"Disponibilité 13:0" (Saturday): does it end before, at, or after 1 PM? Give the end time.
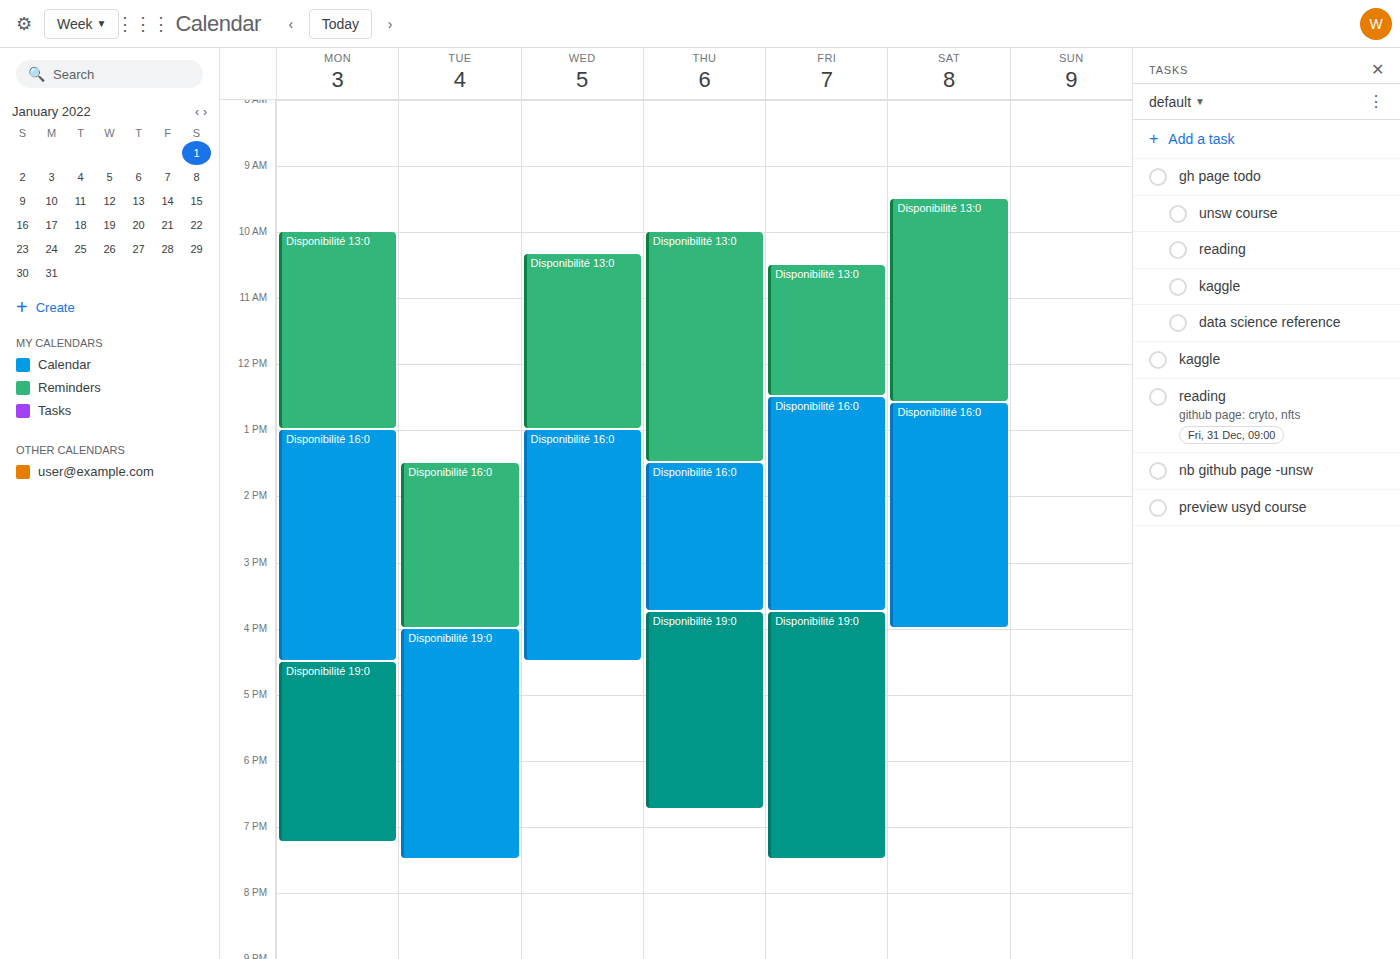
12:35 PM -- before 1 PM, 25 minutes above the 1 PM line.